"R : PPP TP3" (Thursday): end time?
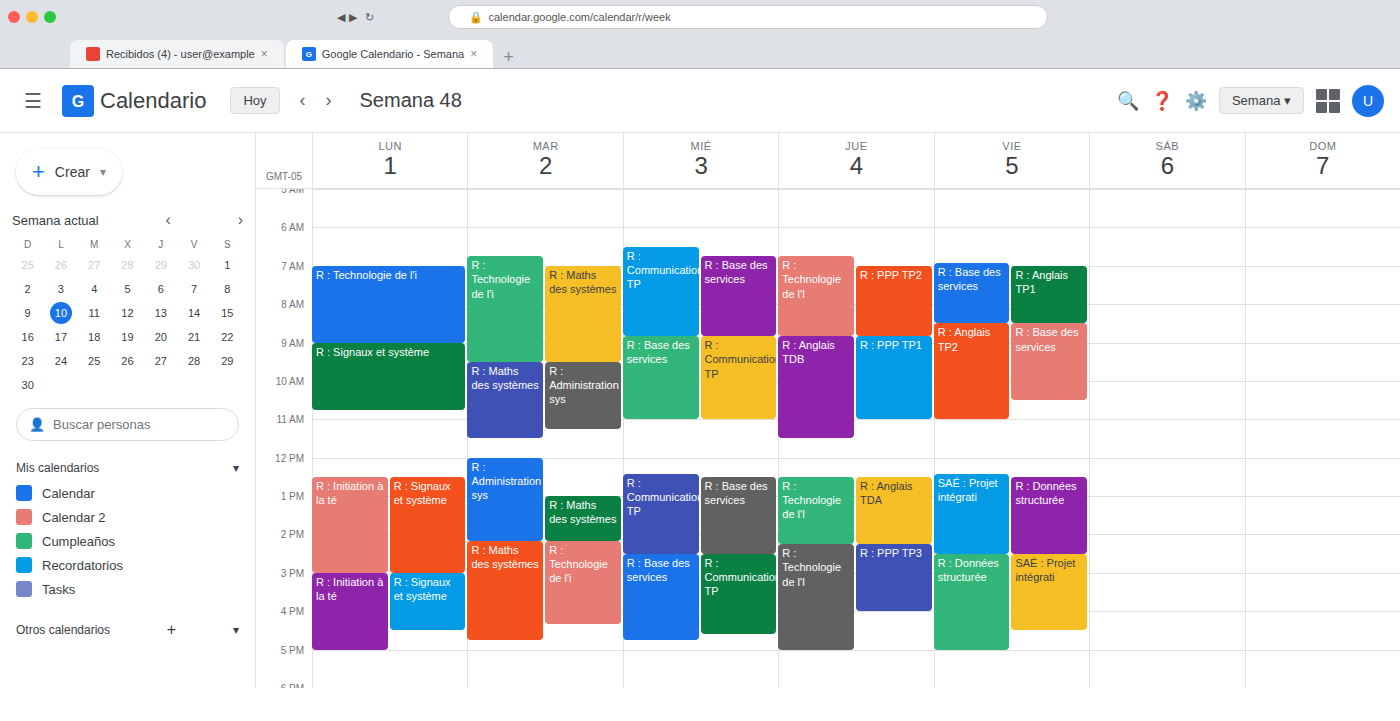
4:00 PM